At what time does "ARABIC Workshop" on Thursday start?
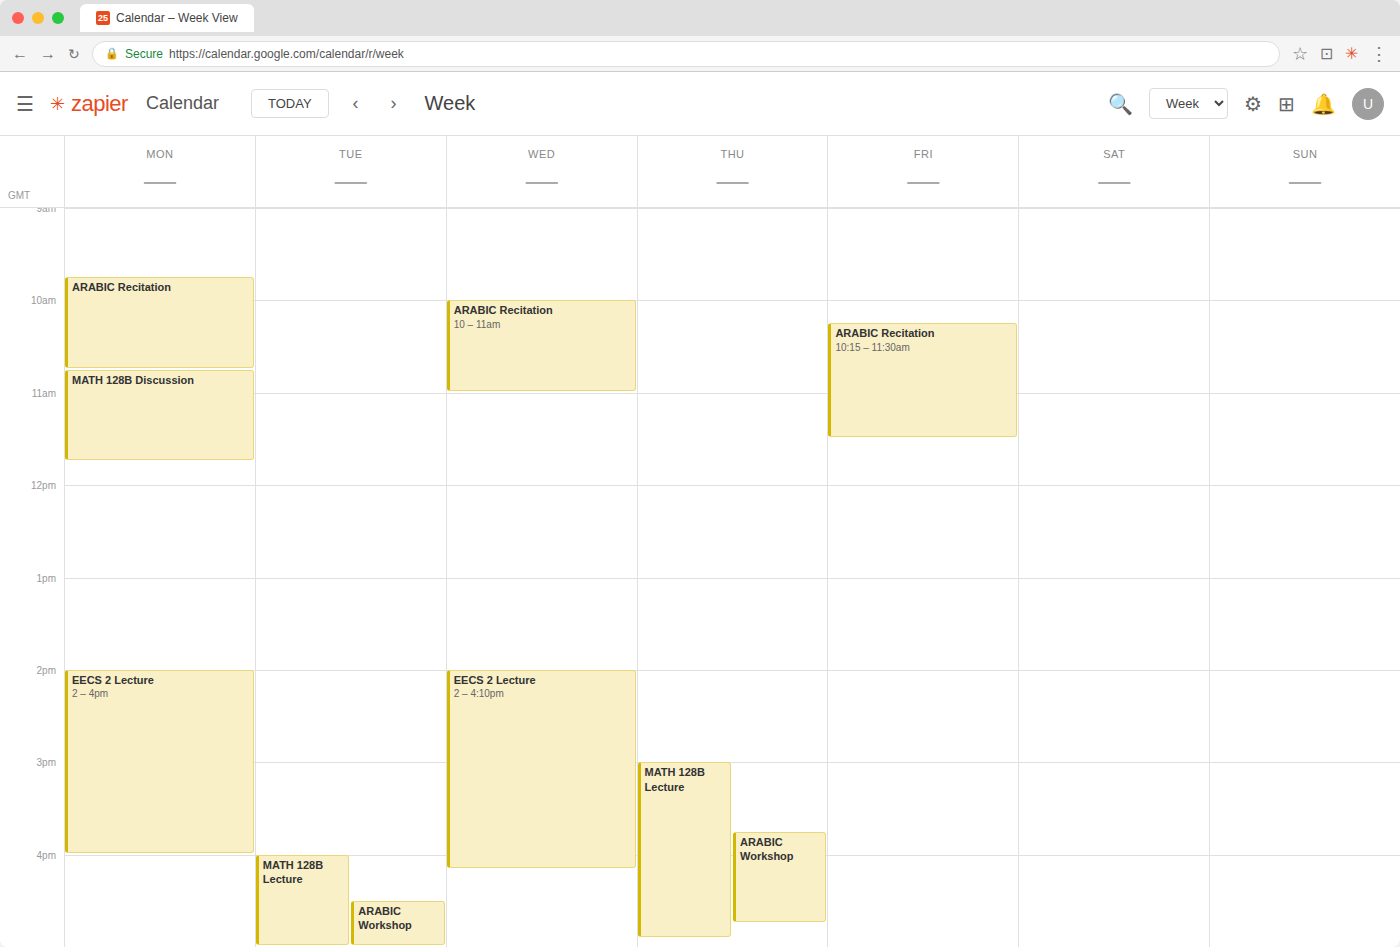
3:45 PM